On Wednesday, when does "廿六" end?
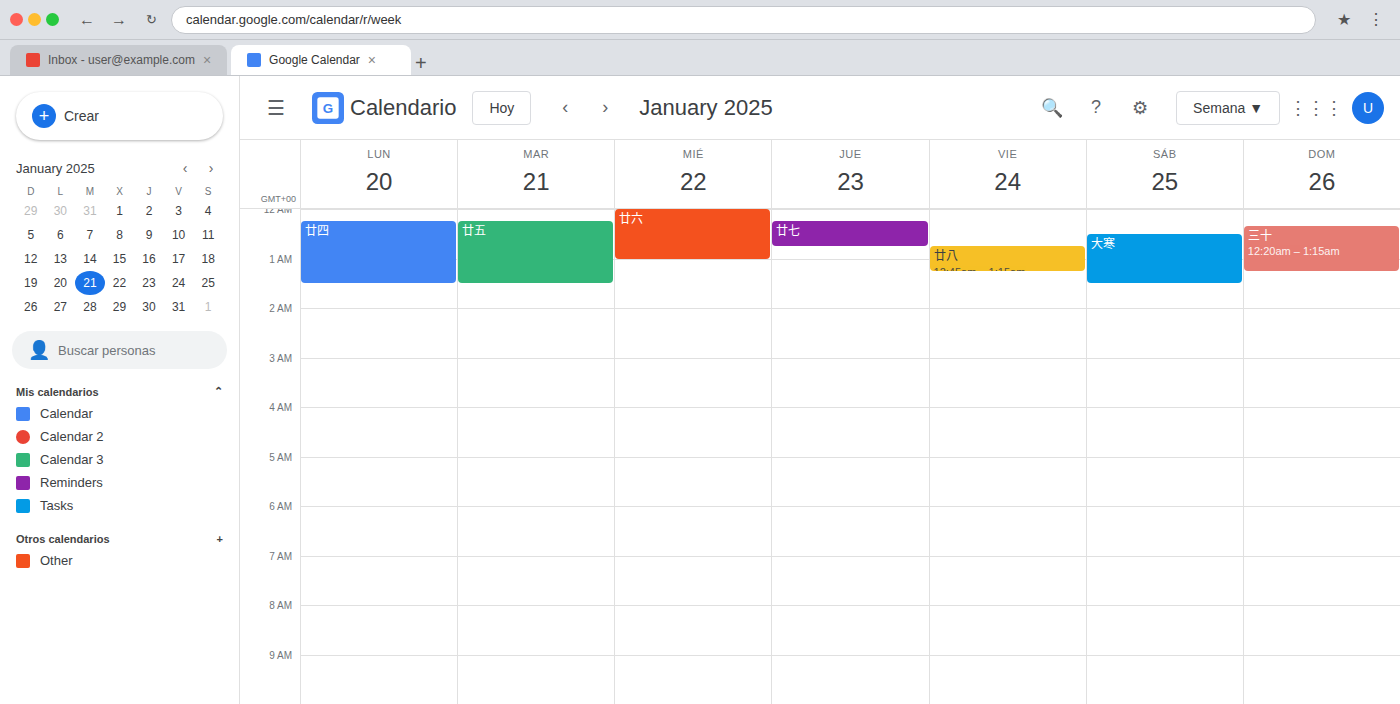
01:00